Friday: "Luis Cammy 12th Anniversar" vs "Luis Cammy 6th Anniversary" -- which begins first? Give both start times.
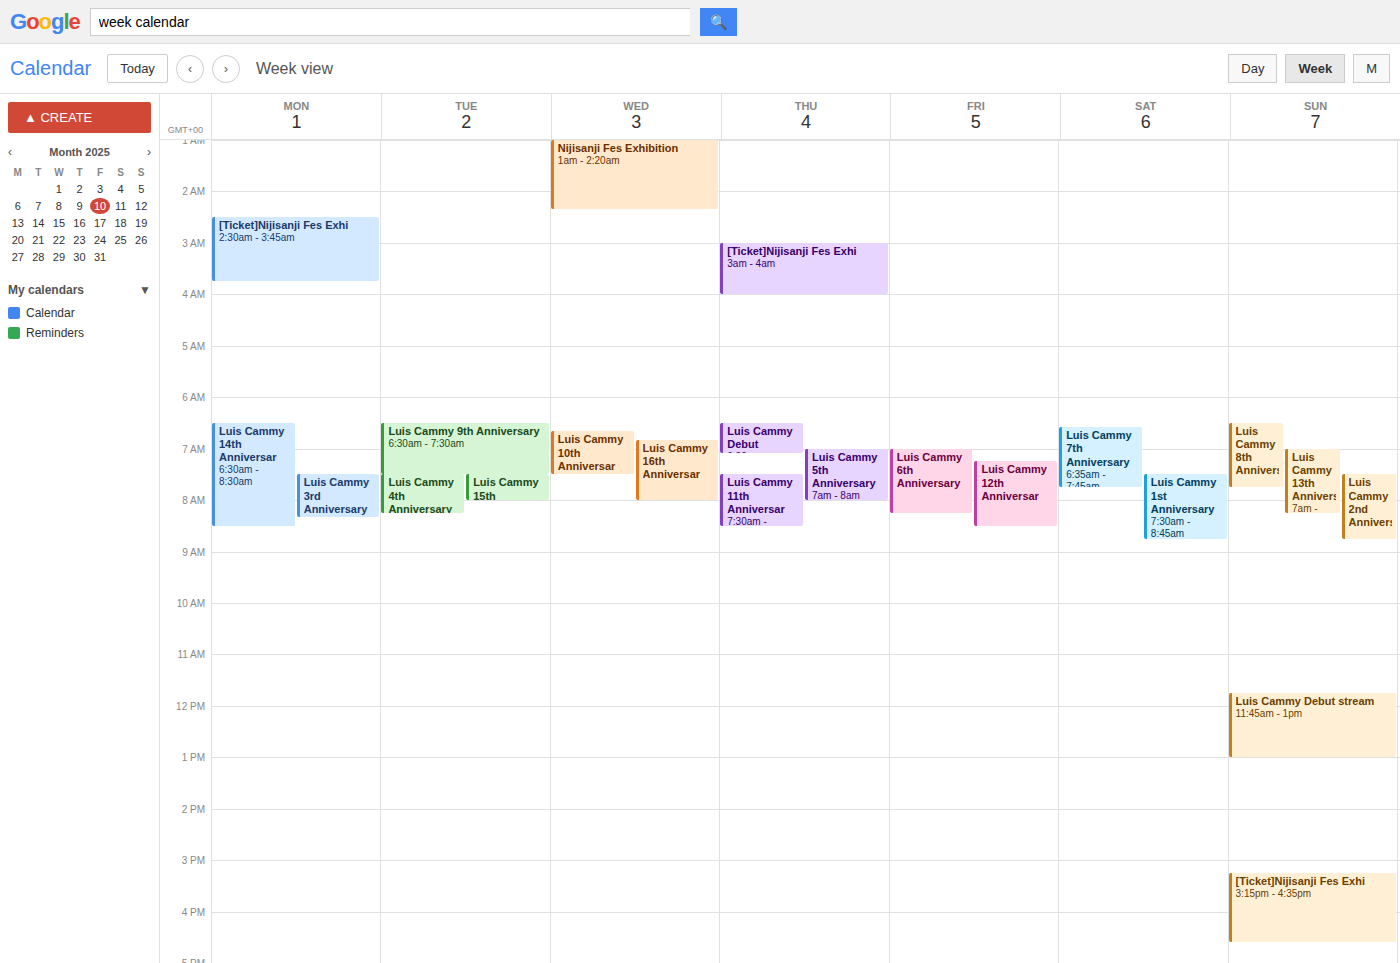
"Luis Cammy 6th Anniversary" 7:00 AM; "Luis Cammy 12th Anniversar" 7:15 AM.